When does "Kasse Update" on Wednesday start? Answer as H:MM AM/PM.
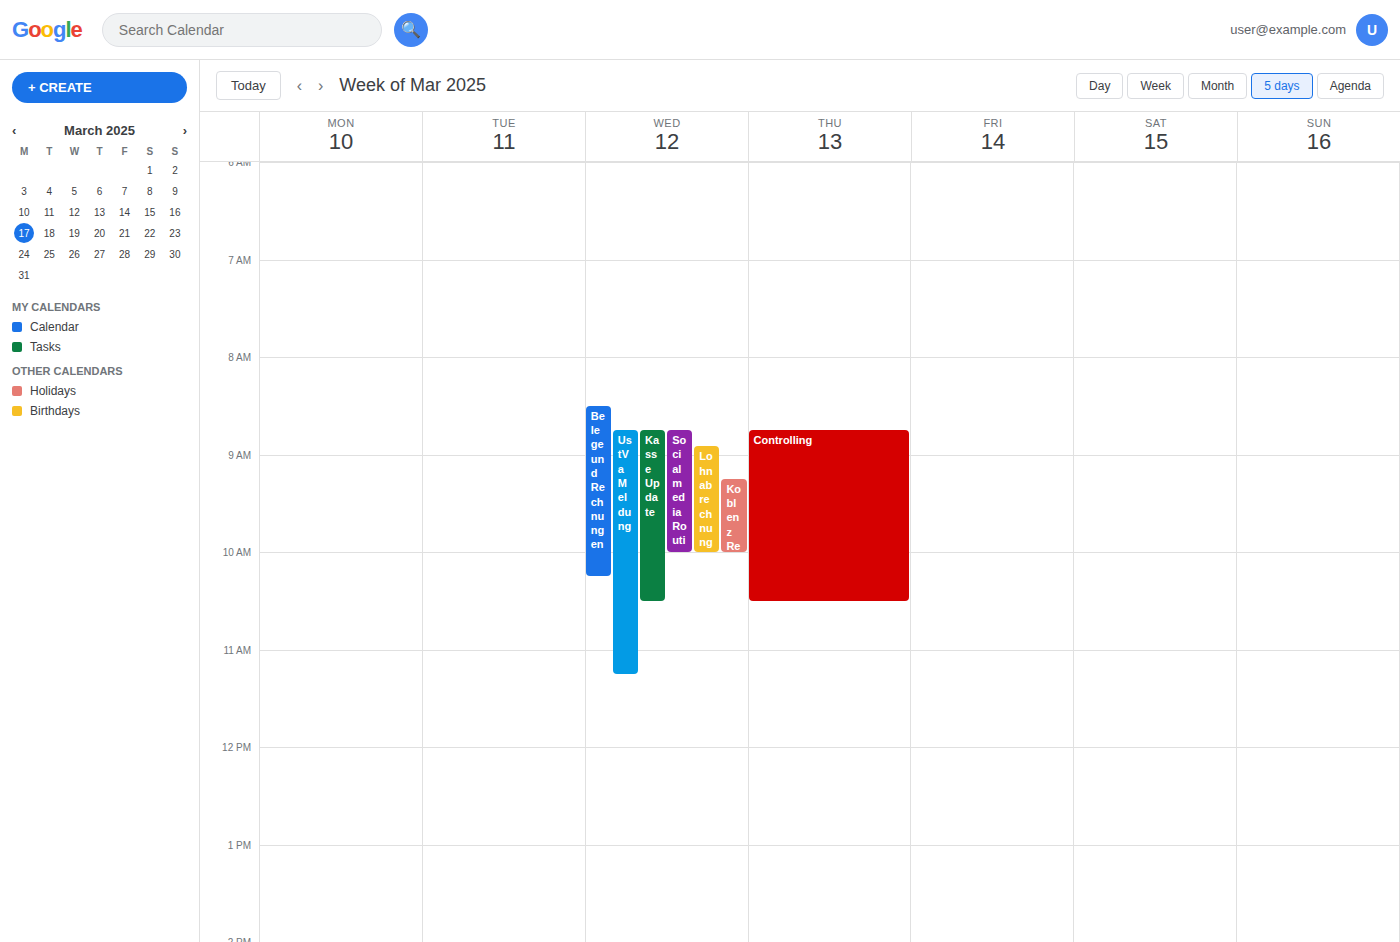
8:45 AM